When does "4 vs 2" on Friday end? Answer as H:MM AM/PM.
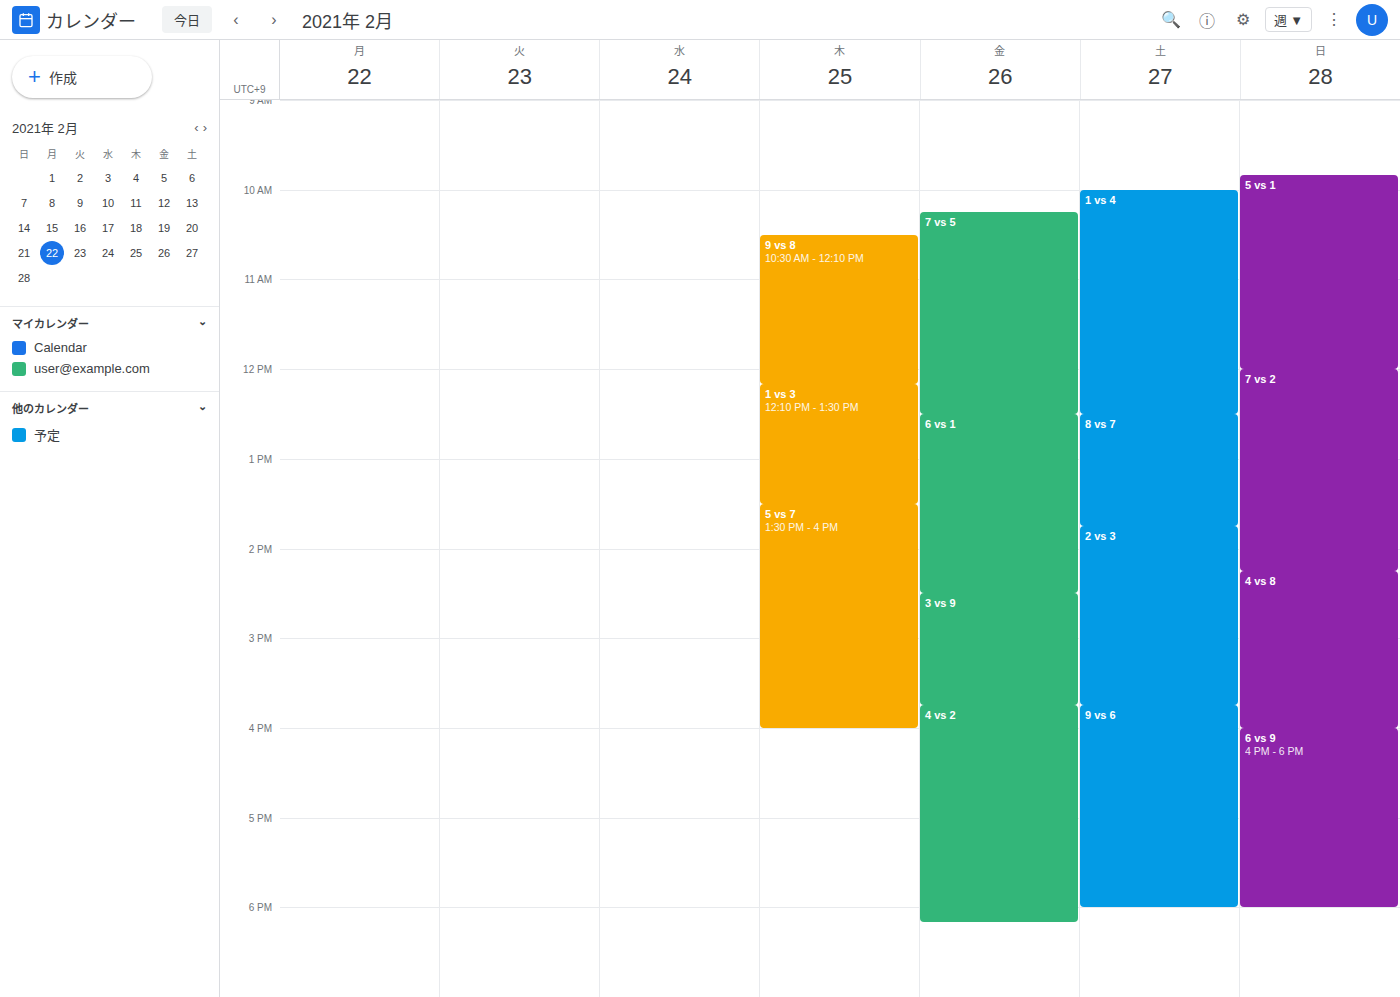
6:10 PM